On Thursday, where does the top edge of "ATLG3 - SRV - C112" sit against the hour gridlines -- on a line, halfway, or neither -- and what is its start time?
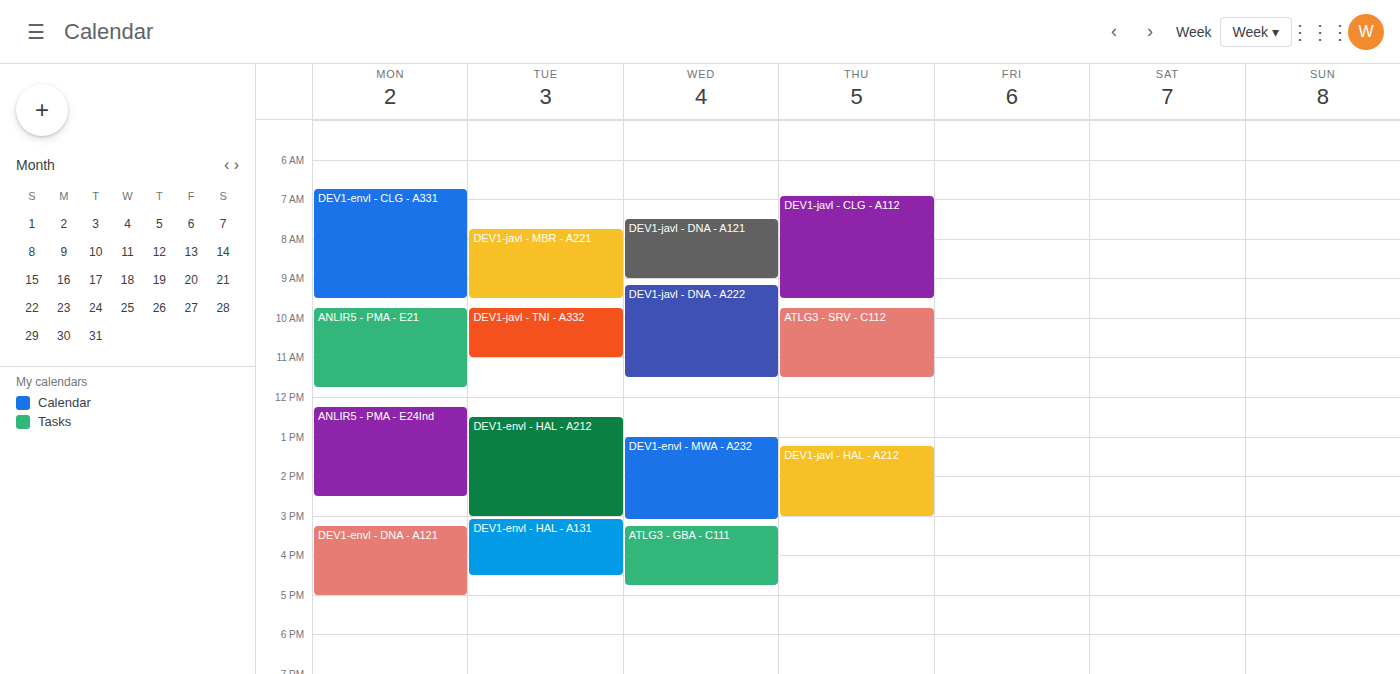
9:45 AM -- neither: three quarters of the way from the 9 AM line to the 10 AM line.